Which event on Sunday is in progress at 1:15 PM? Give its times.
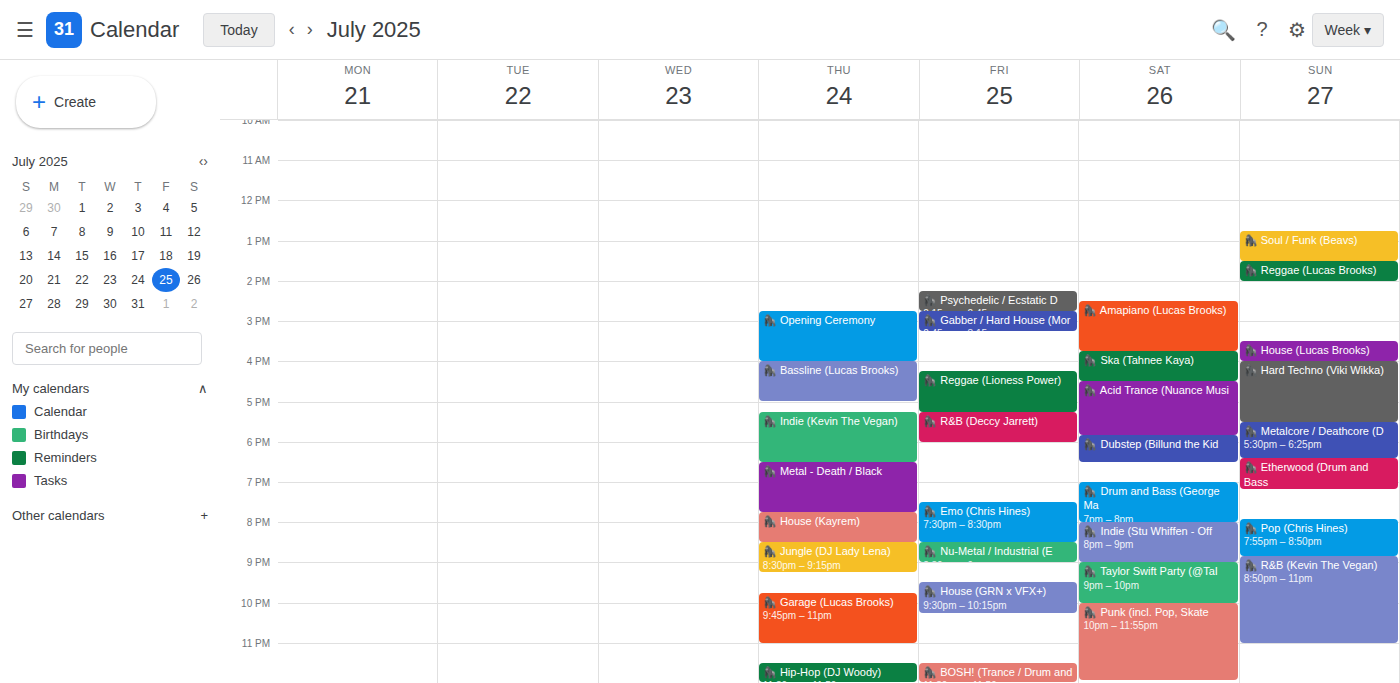
"🦍 Soul / Funk (Beavs)", 12:45 PM to 1:30 PM